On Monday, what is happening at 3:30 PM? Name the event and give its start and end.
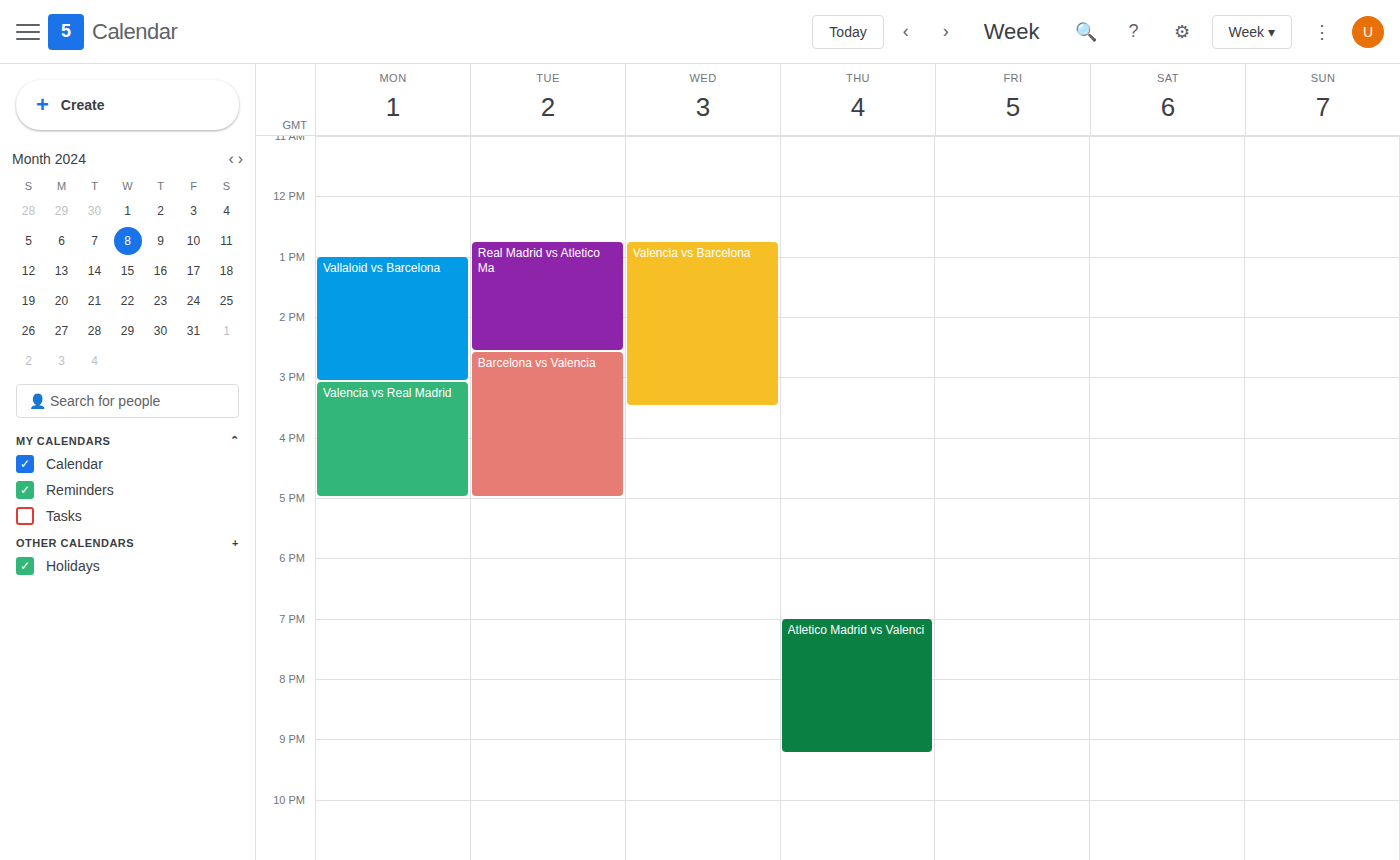
"Valencia vs Real Madrid", 3:05 PM to 5:00 PM